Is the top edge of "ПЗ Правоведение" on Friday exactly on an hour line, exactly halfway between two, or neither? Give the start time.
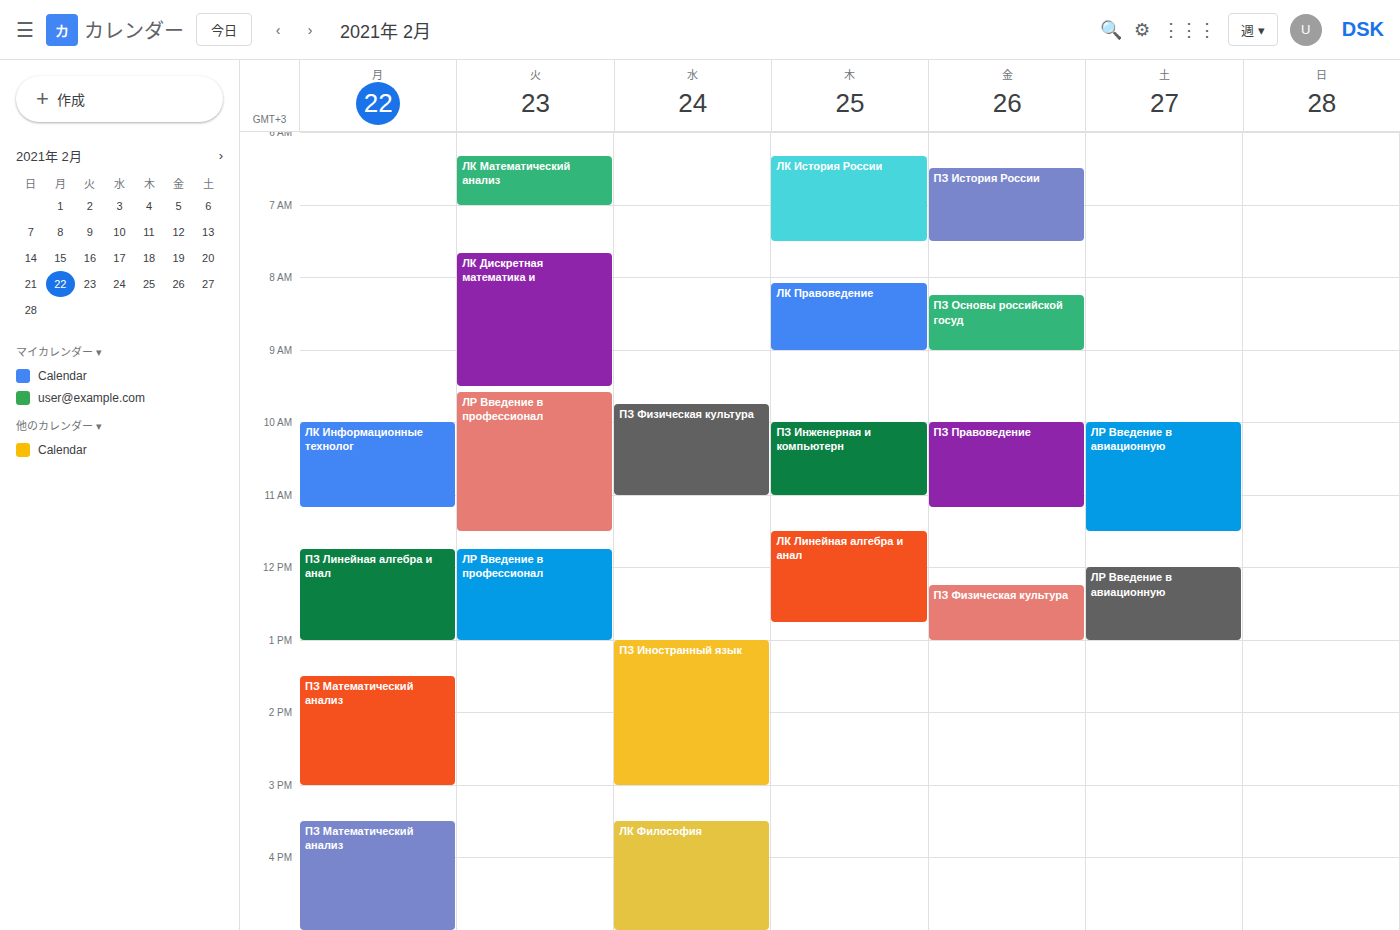
10:00 AM -- exactly on the 10 AM line.